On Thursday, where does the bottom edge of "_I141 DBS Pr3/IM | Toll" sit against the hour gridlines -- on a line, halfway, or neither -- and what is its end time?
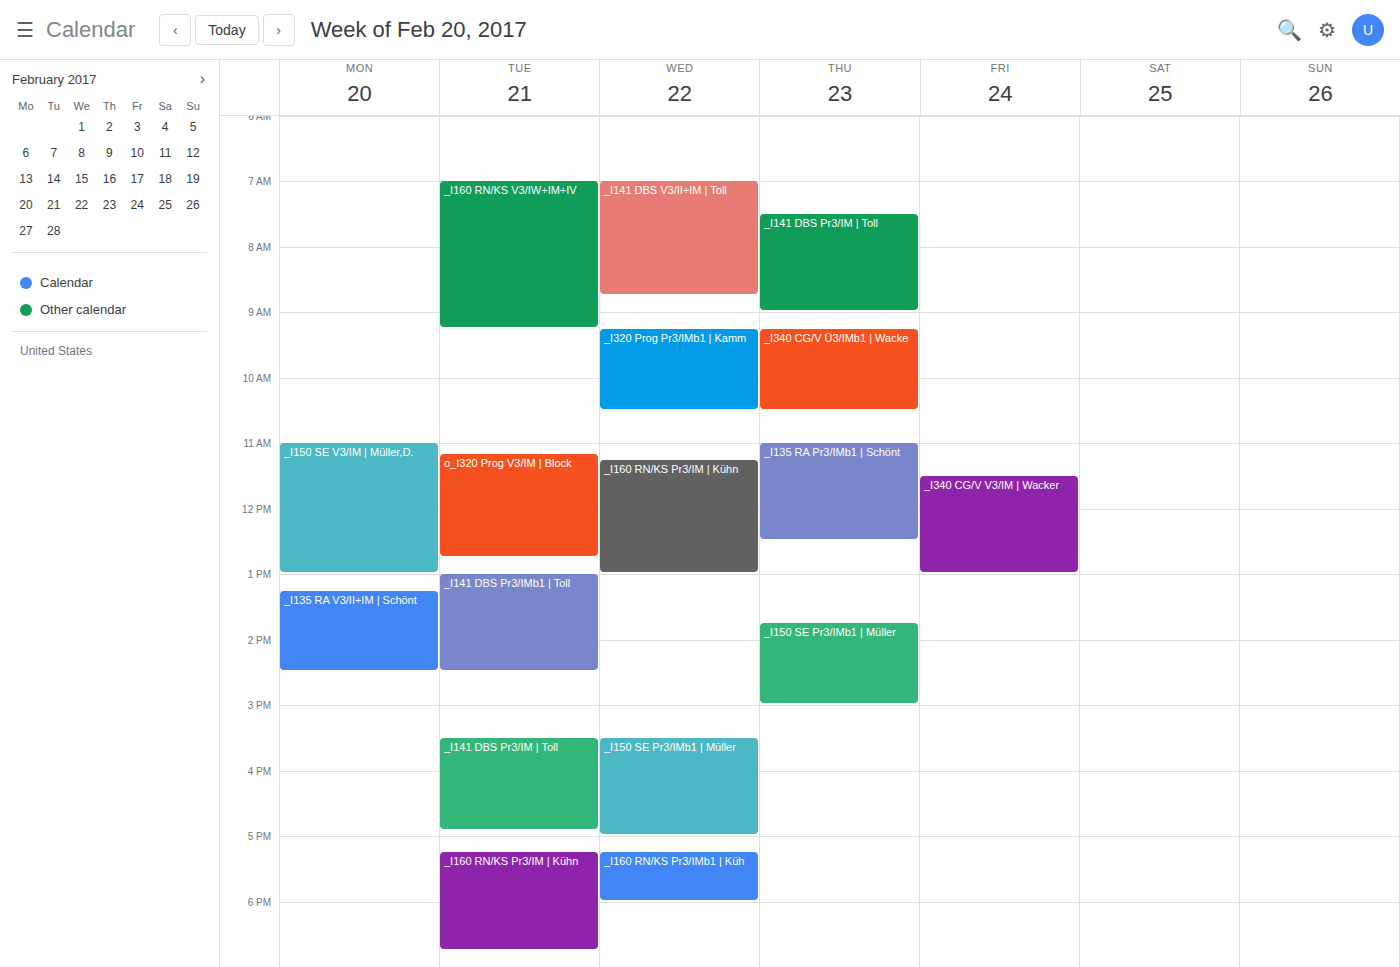
9:00 AM -- exactly on the 9 AM line.